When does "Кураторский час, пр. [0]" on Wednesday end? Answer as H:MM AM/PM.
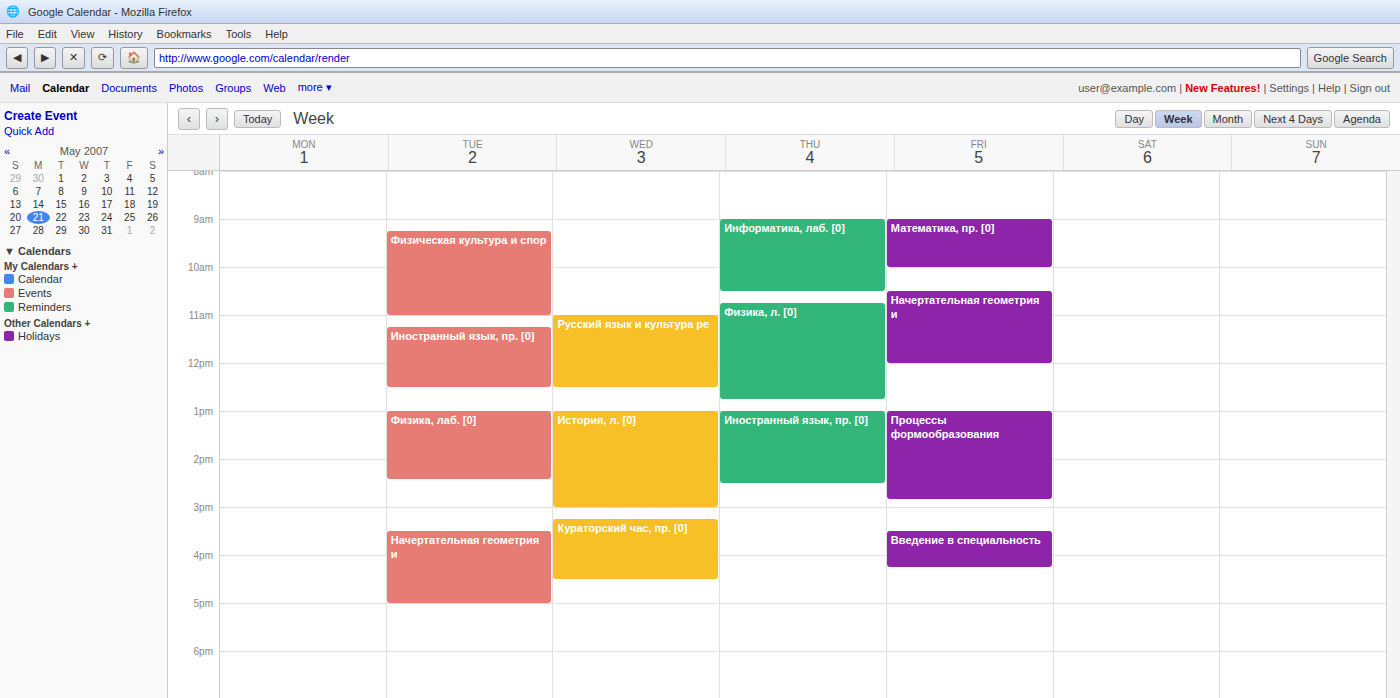
4:30 PM